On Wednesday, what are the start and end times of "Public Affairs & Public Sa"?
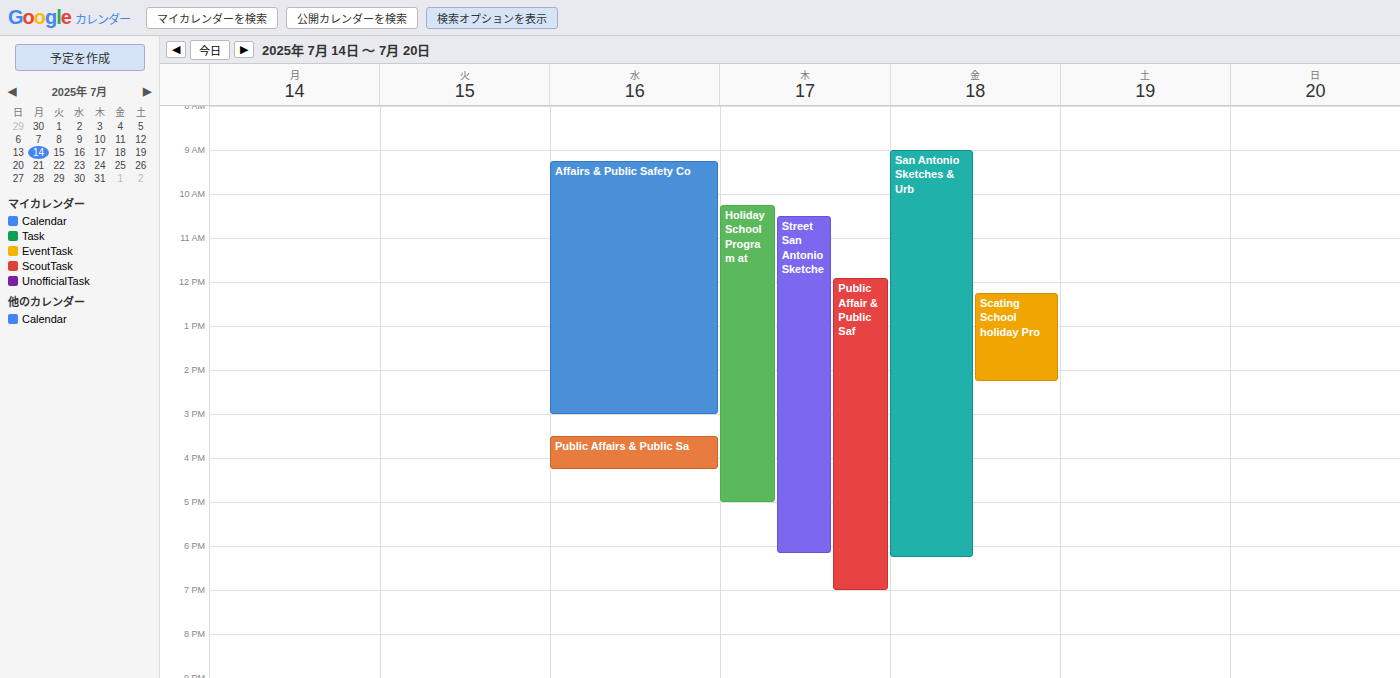
3:30 PM to 4:15 PM